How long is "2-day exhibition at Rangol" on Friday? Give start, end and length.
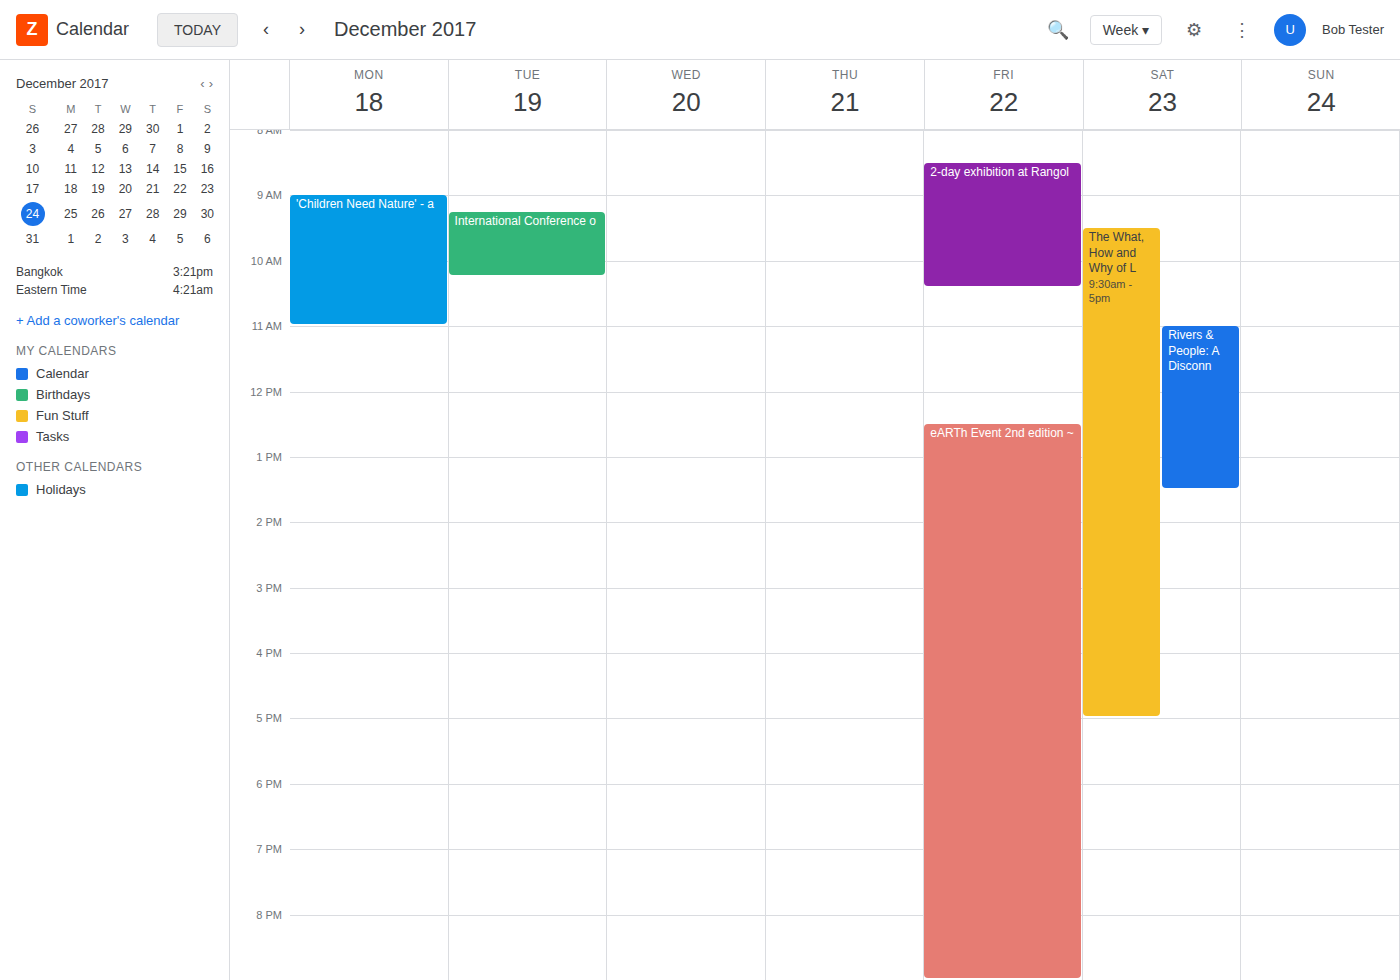
8:30 AM to 10:25 AM, 1 hour 55 minutes